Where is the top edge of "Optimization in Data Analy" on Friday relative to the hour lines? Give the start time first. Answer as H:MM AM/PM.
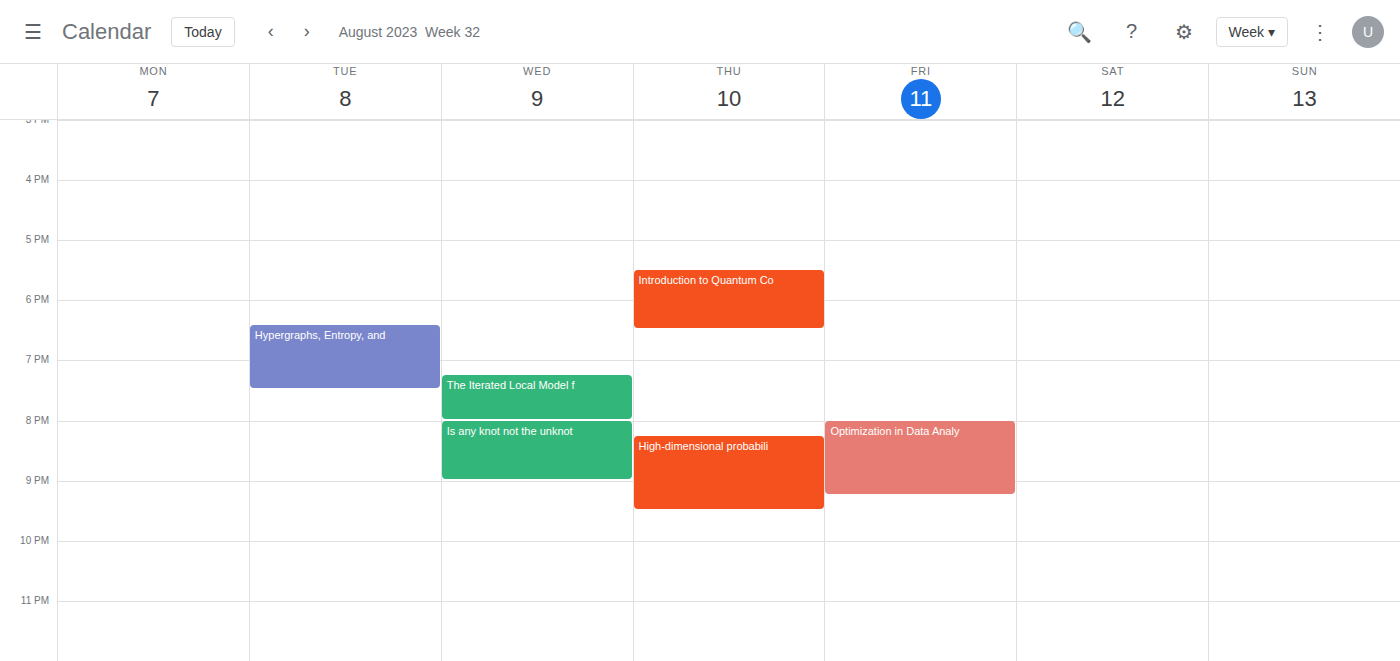
8:00 PM -- exactly on the 8 PM line.